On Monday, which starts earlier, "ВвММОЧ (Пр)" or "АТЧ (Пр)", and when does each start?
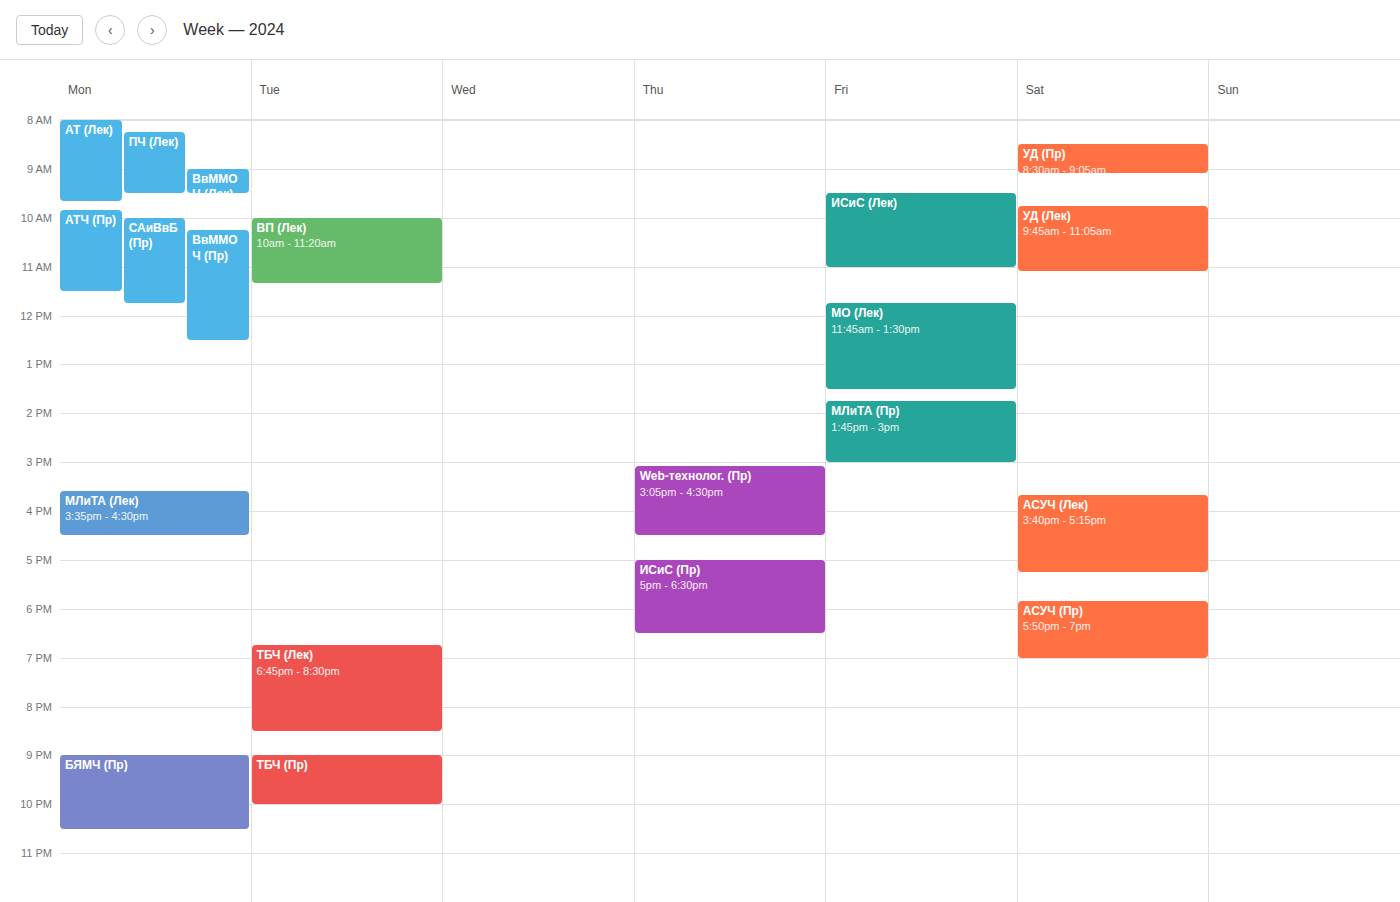
"АТЧ (Пр)" 9:50 AM; "ВвММОЧ (Пр)" 10:15 AM.